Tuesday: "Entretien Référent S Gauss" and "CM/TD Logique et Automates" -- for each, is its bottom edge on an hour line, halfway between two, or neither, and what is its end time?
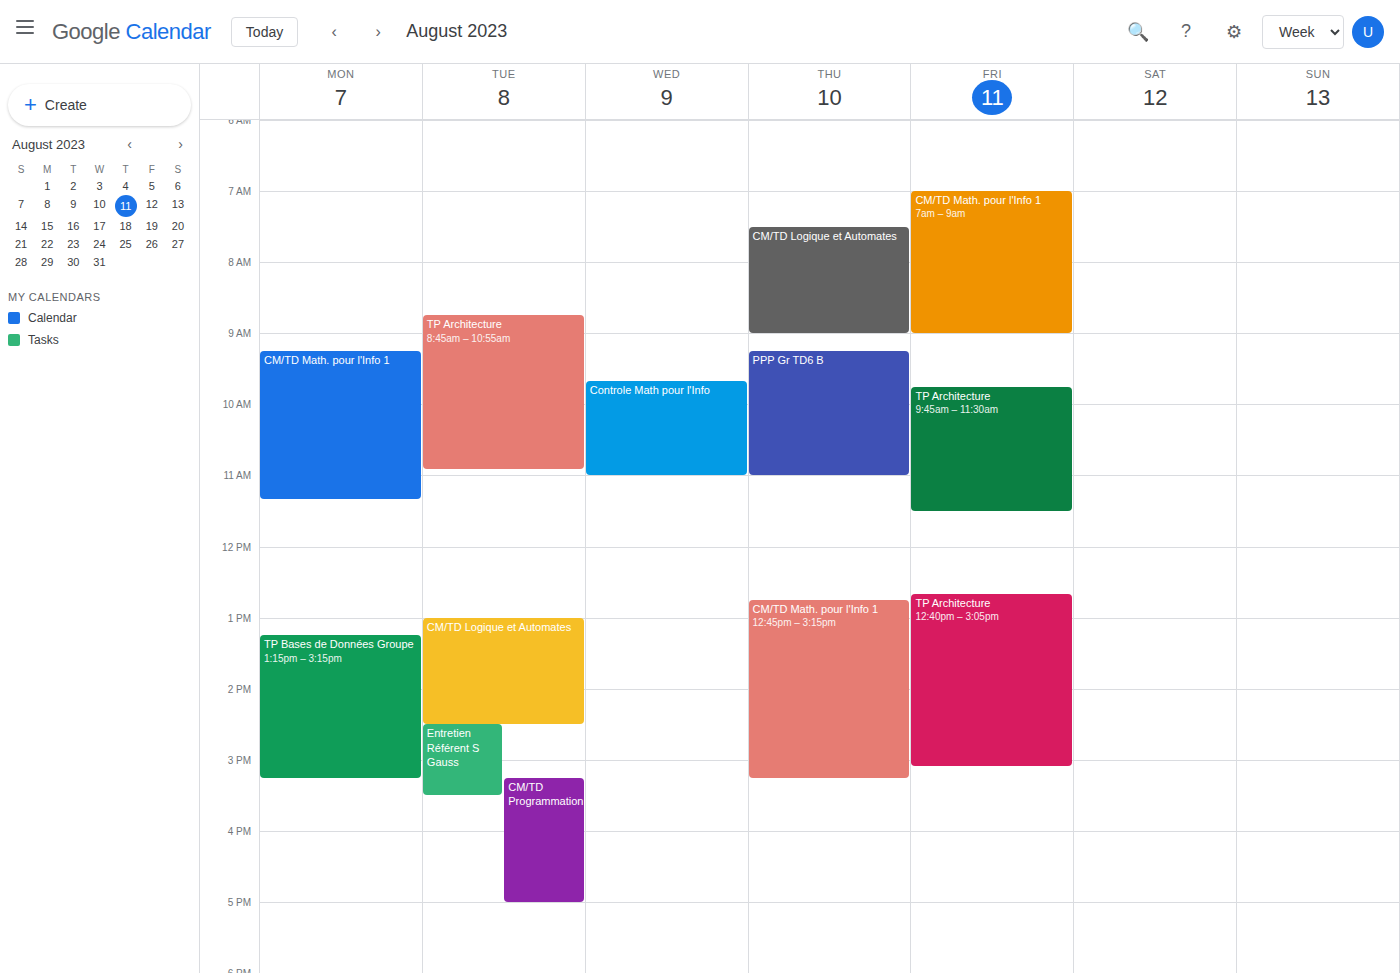
"Entretien Référent S Gauss": 3:30 PM, halfway between the 3 PM and 4 PM lines. "CM/TD Logique et Automates": 2:30 PM, halfway between the 2 PM and 3 PM lines.